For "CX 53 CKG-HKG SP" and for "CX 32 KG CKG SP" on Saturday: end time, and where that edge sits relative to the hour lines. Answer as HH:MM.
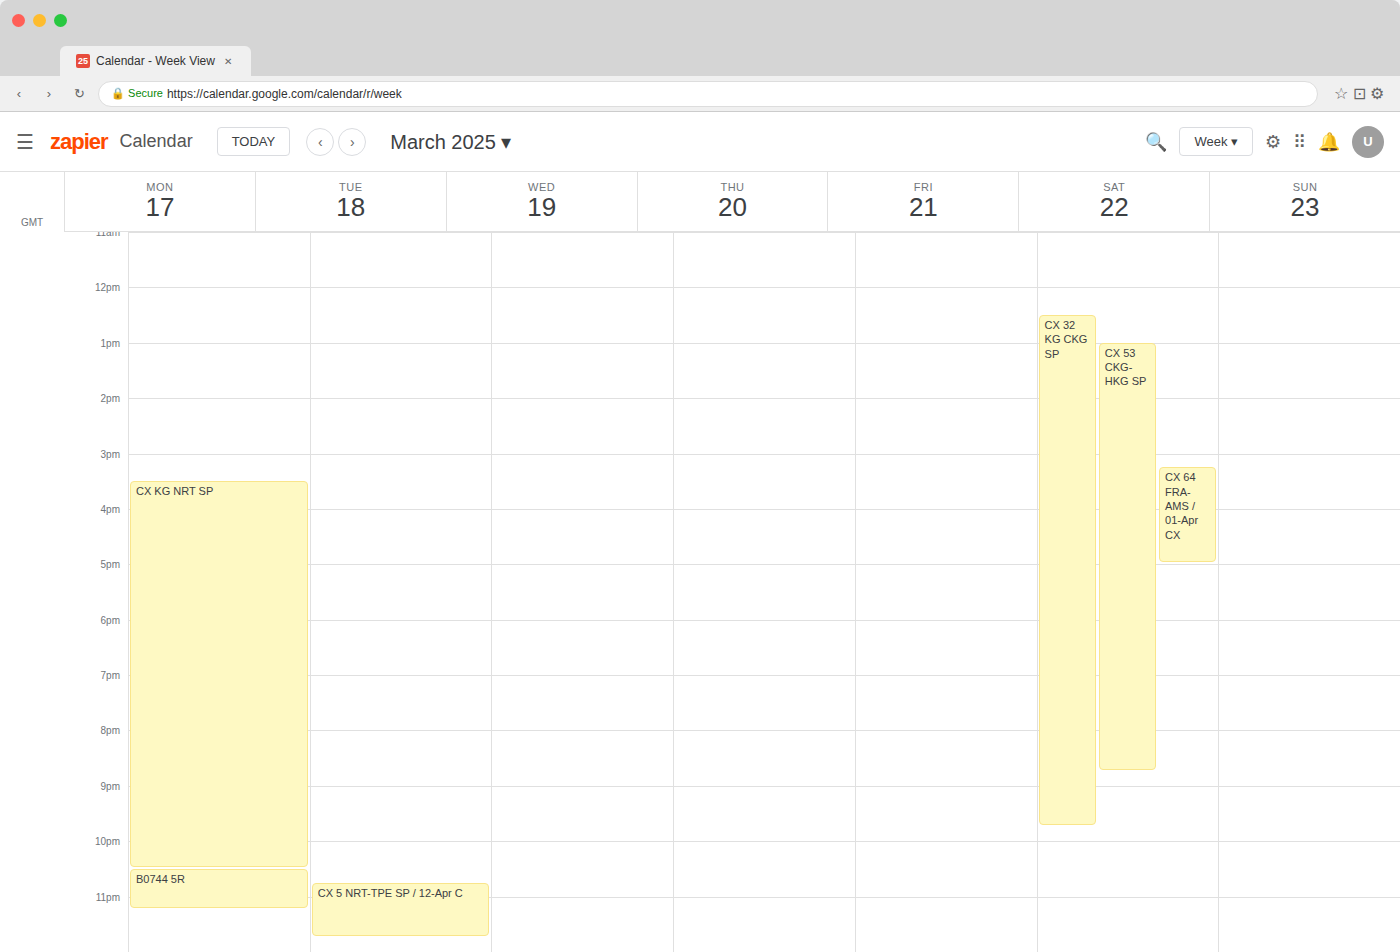
"CX 53 CKG-HKG SP": 20:45, neither: three quarters of the way from the 20:00 line to the 21:00 line. "CX 32 KG CKG SP": 21:45, neither: three quarters of the way from the 21:00 line to the 22:00 line.